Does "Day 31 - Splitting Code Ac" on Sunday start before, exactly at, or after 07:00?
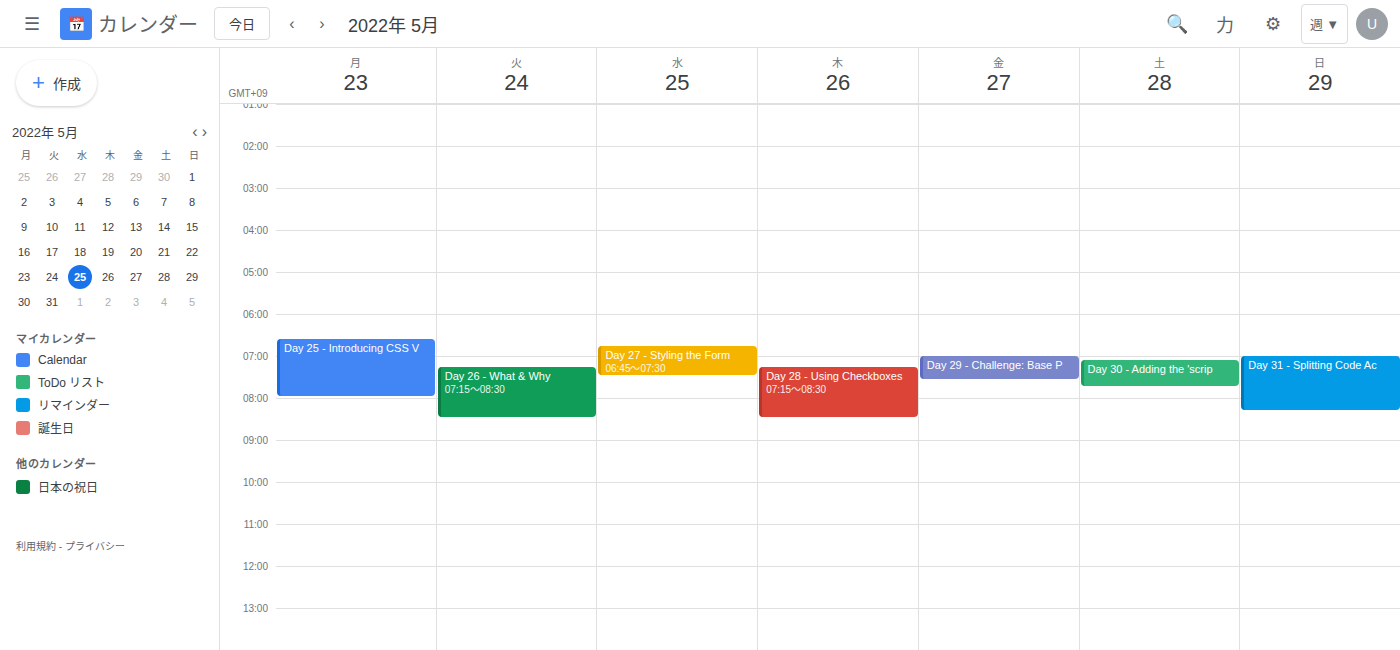
07:00 -- exactly at 07:00, on the 07:00 line.